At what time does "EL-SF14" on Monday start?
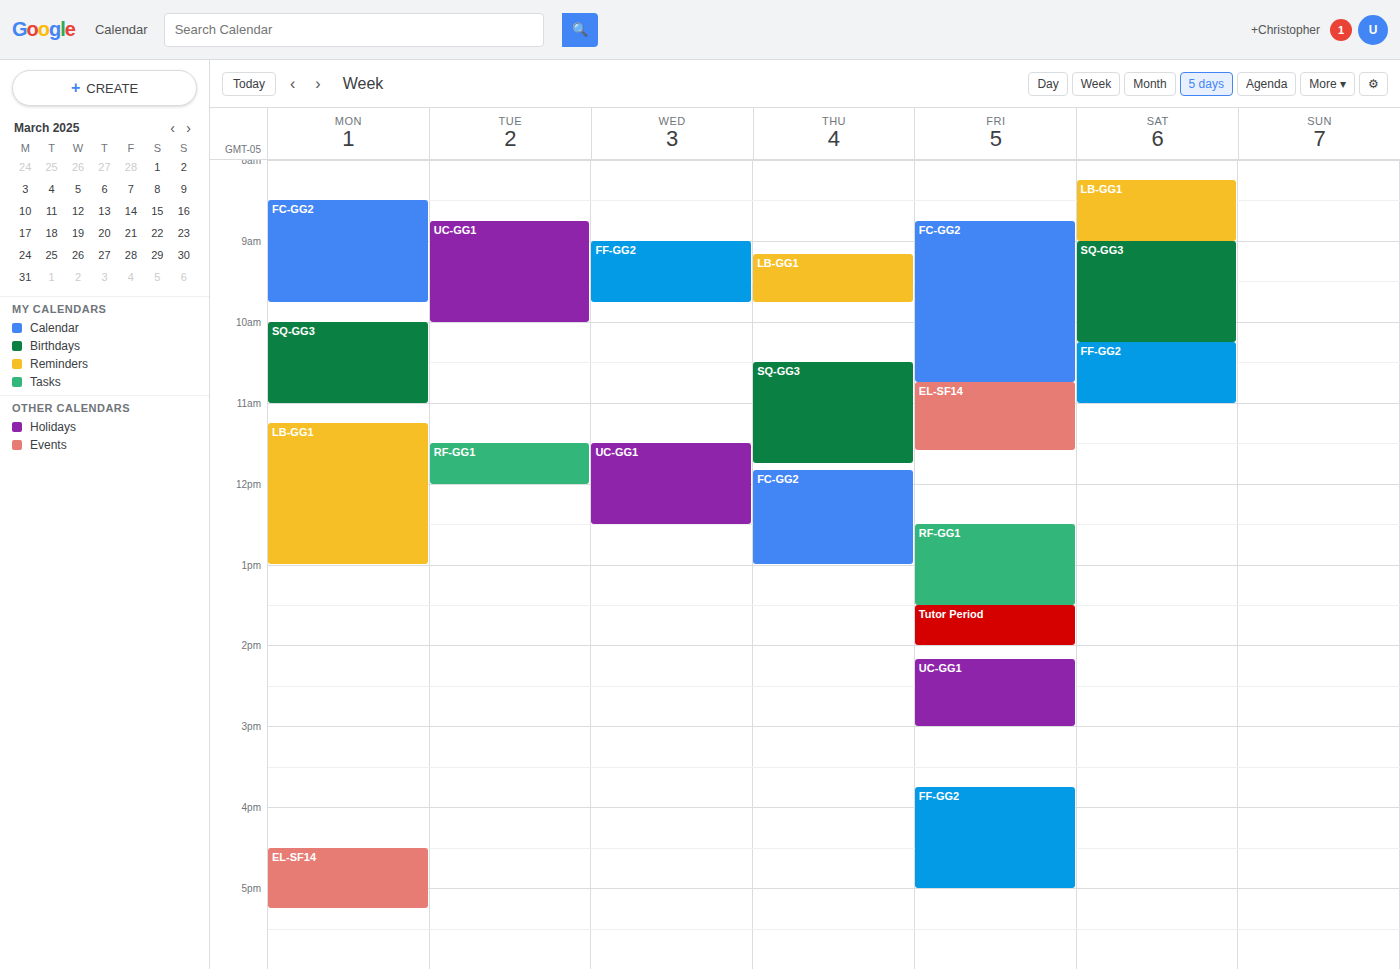
4:30 PM